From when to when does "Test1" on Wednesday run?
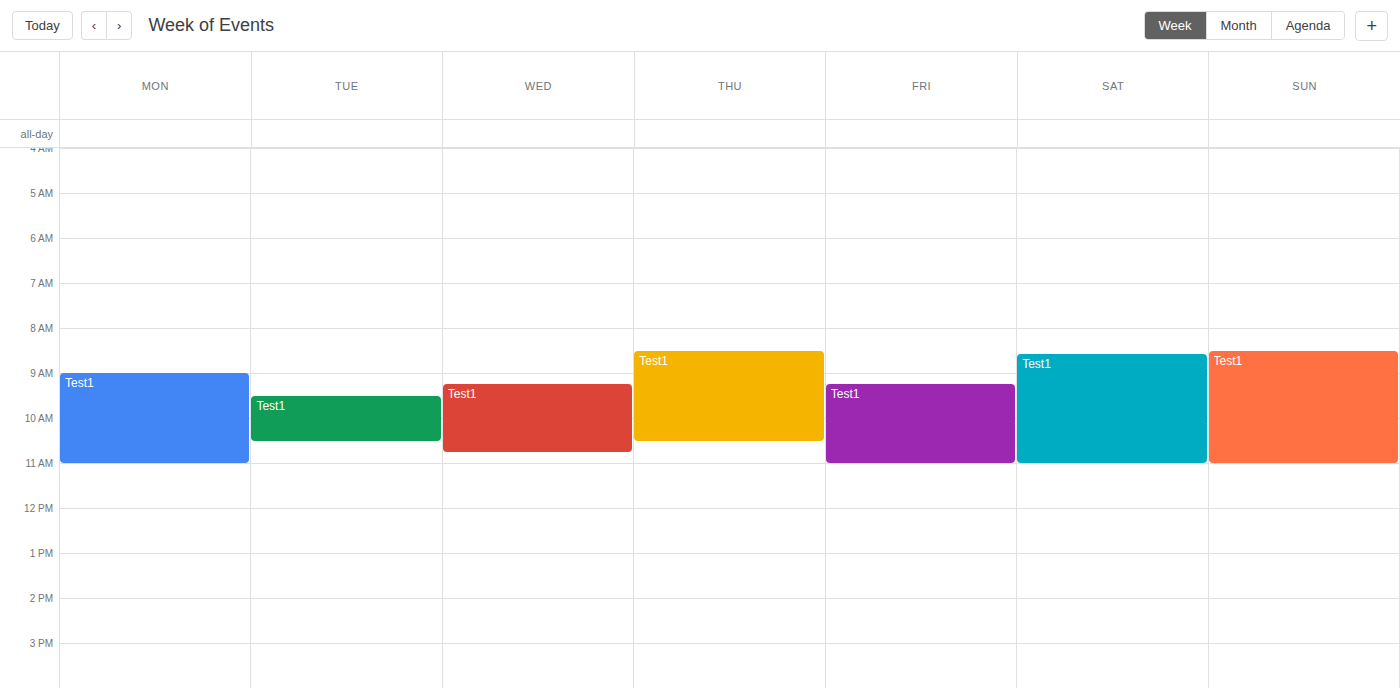
9:15 AM to 10:45 AM